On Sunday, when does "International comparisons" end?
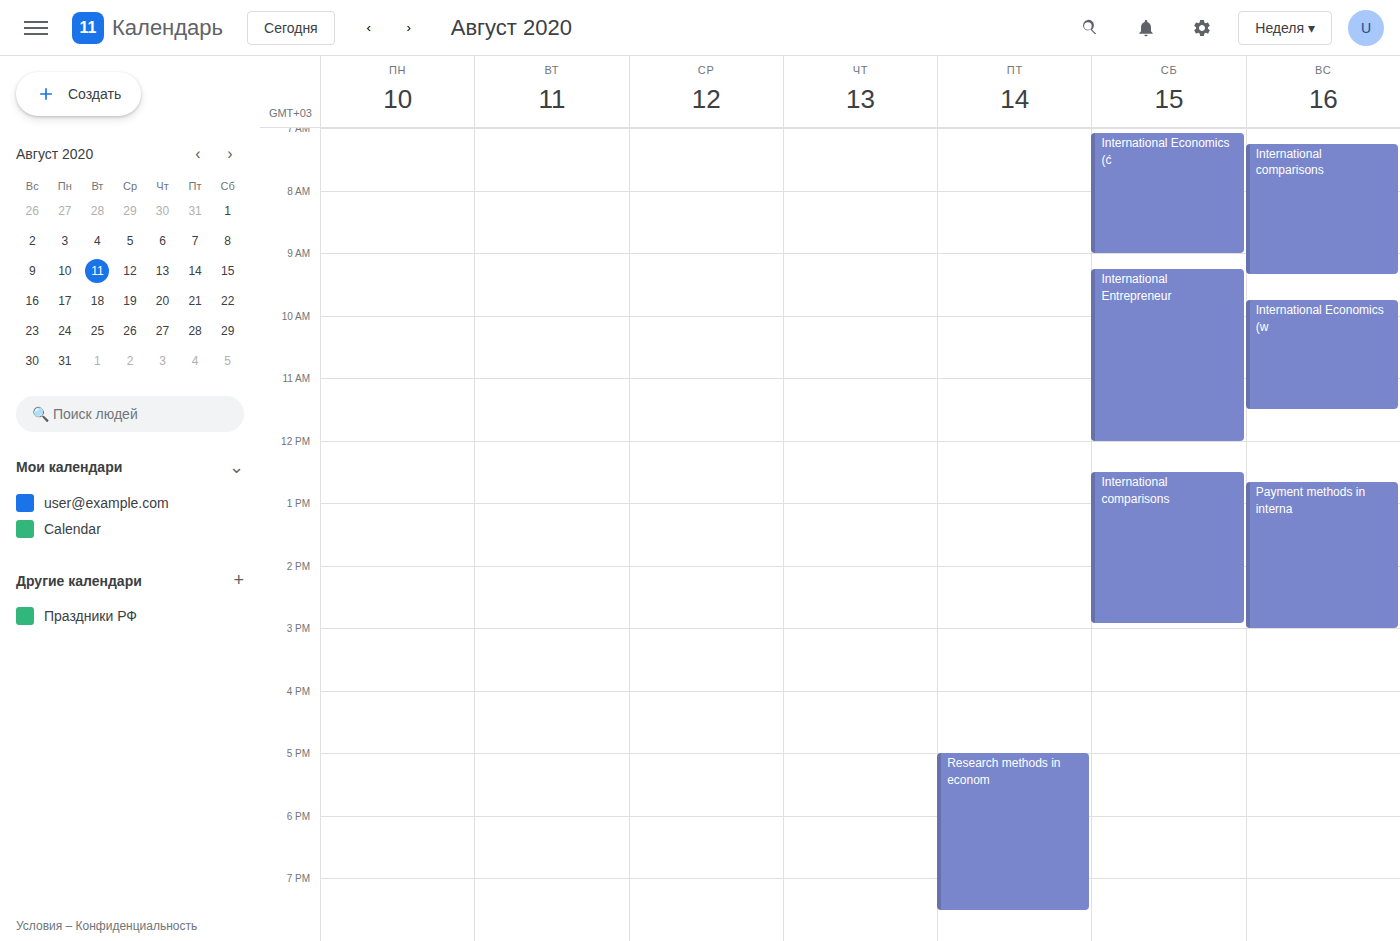
09:20